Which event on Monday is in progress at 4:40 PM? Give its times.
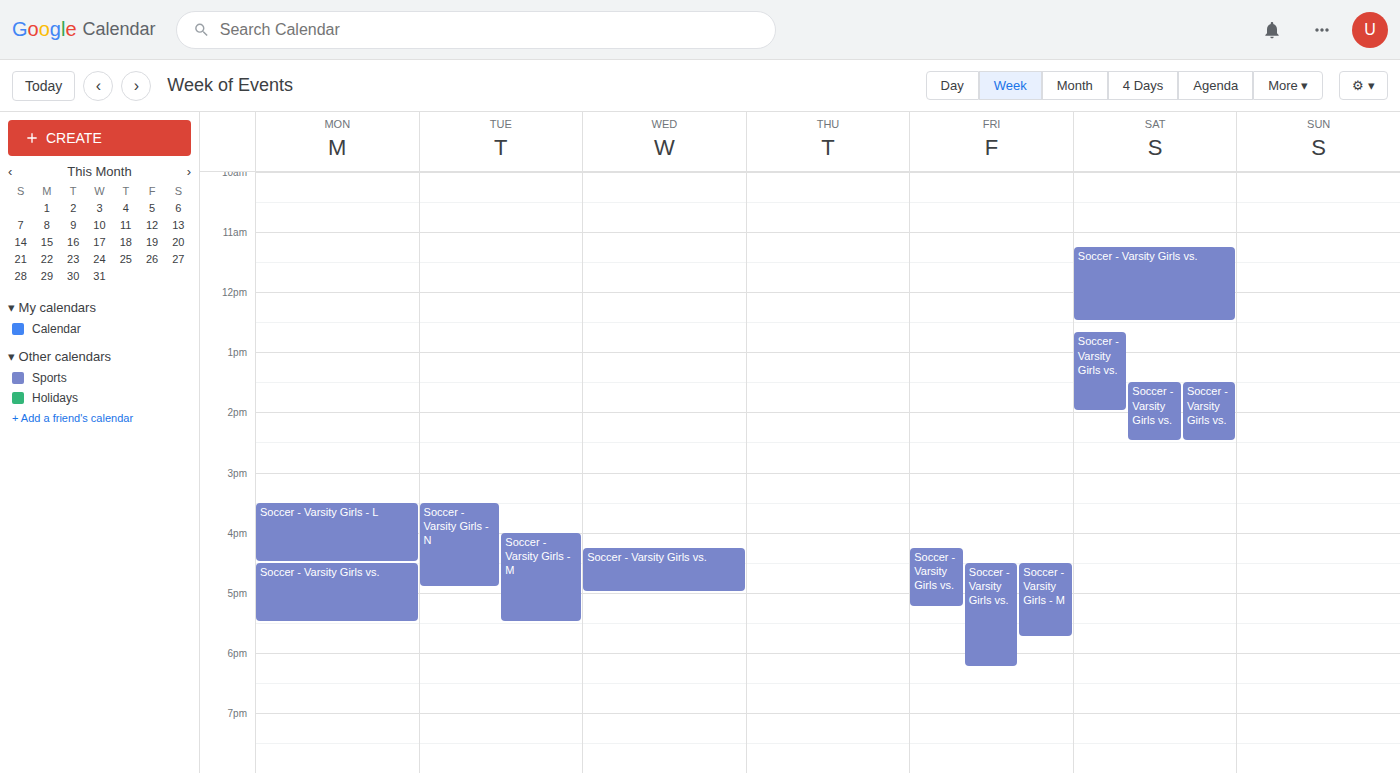
"Soccer - Varsity Girls vs.", 4:30 PM to 5:30 PM